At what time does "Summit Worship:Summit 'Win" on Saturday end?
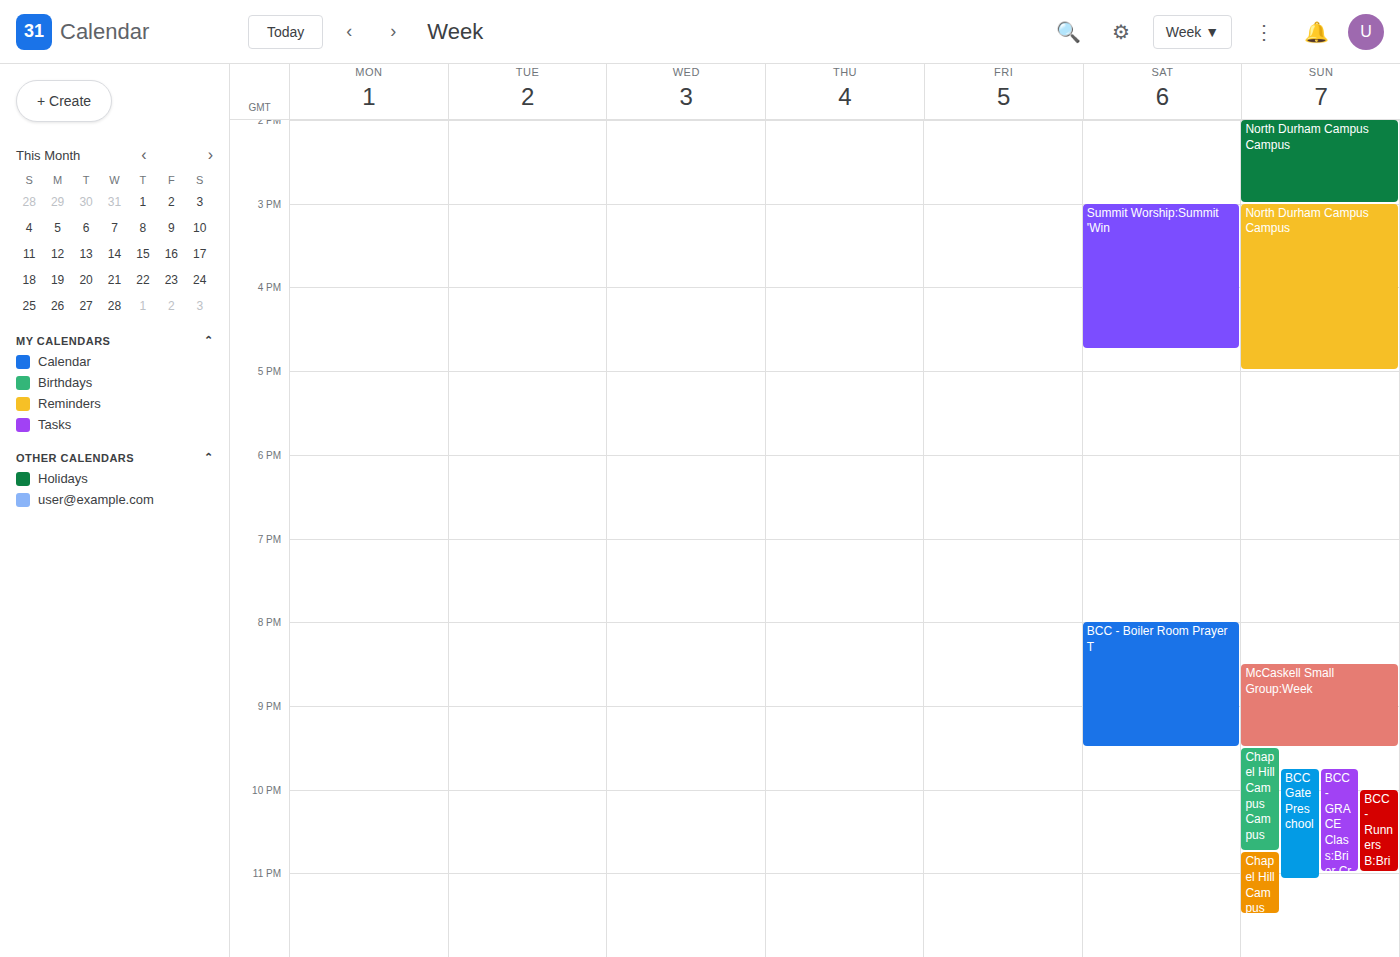
4:45 PM